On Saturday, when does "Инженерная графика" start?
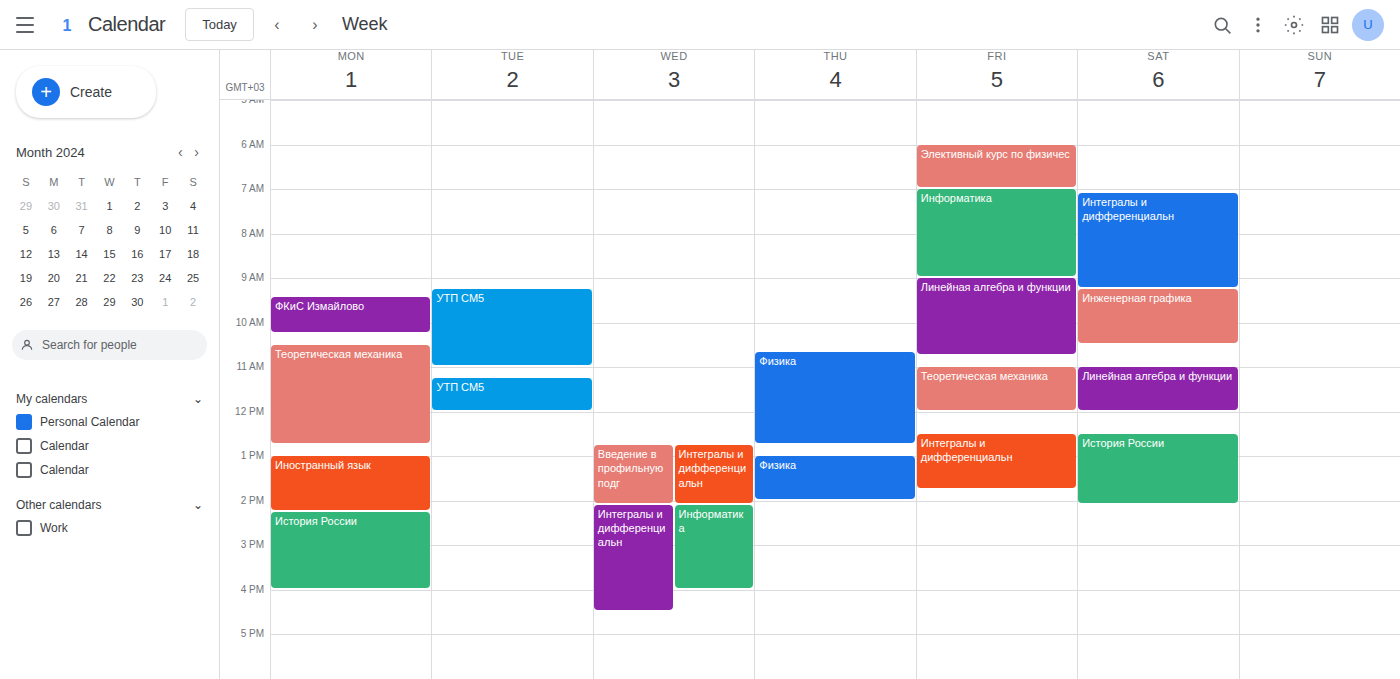
9:15 AM